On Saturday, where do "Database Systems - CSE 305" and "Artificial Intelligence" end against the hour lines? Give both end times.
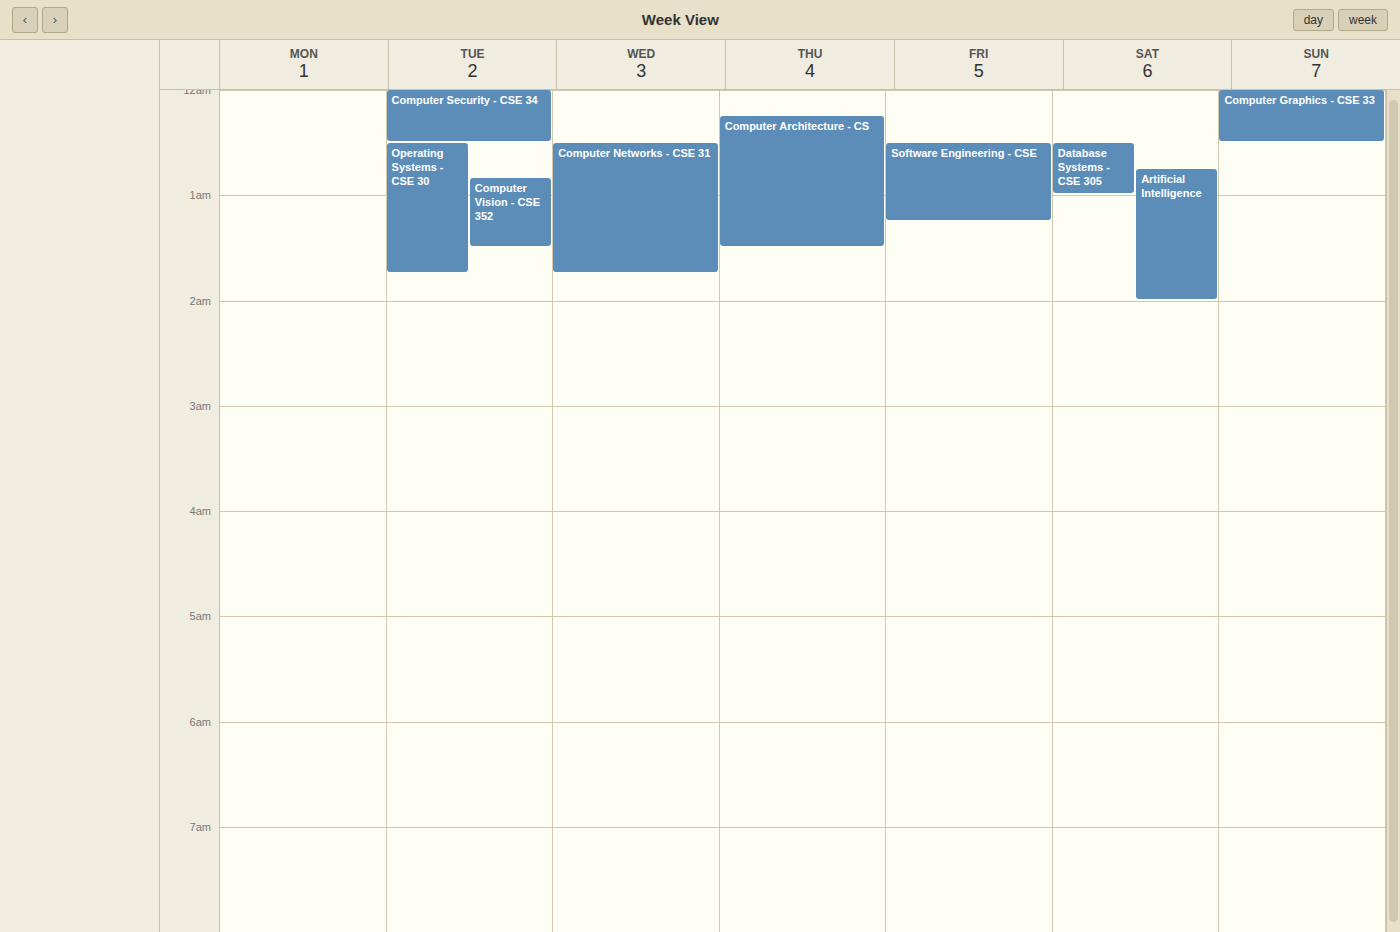
"Database Systems - CSE 305": 1:00 AM, exactly on the 1 AM line. "Artificial Intelligence": 2:00 AM, exactly on the 2 AM line.